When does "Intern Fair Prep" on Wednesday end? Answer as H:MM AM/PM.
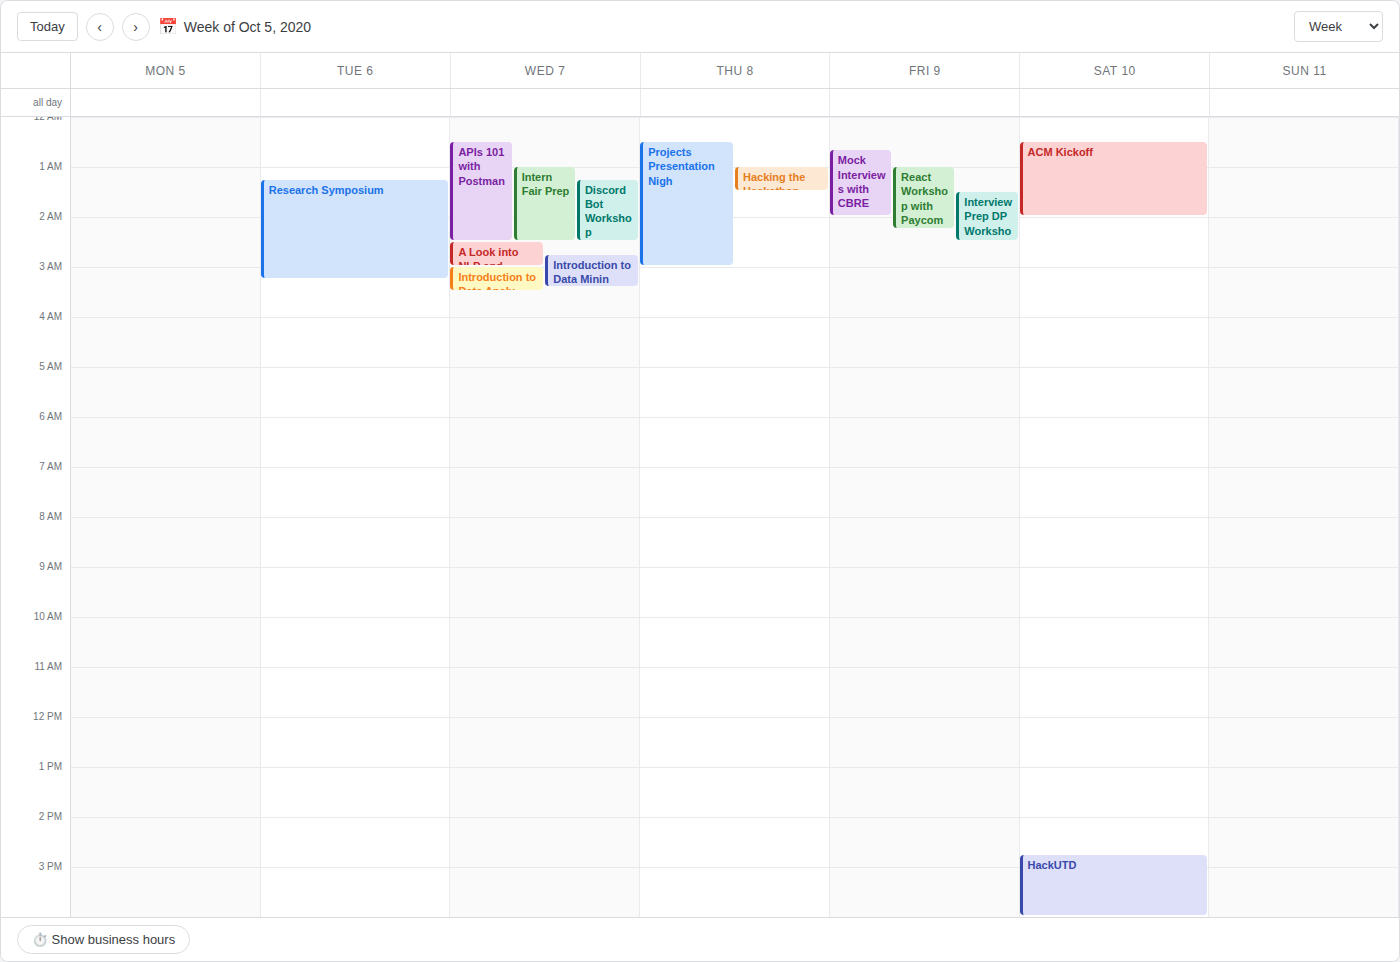
2:30 AM